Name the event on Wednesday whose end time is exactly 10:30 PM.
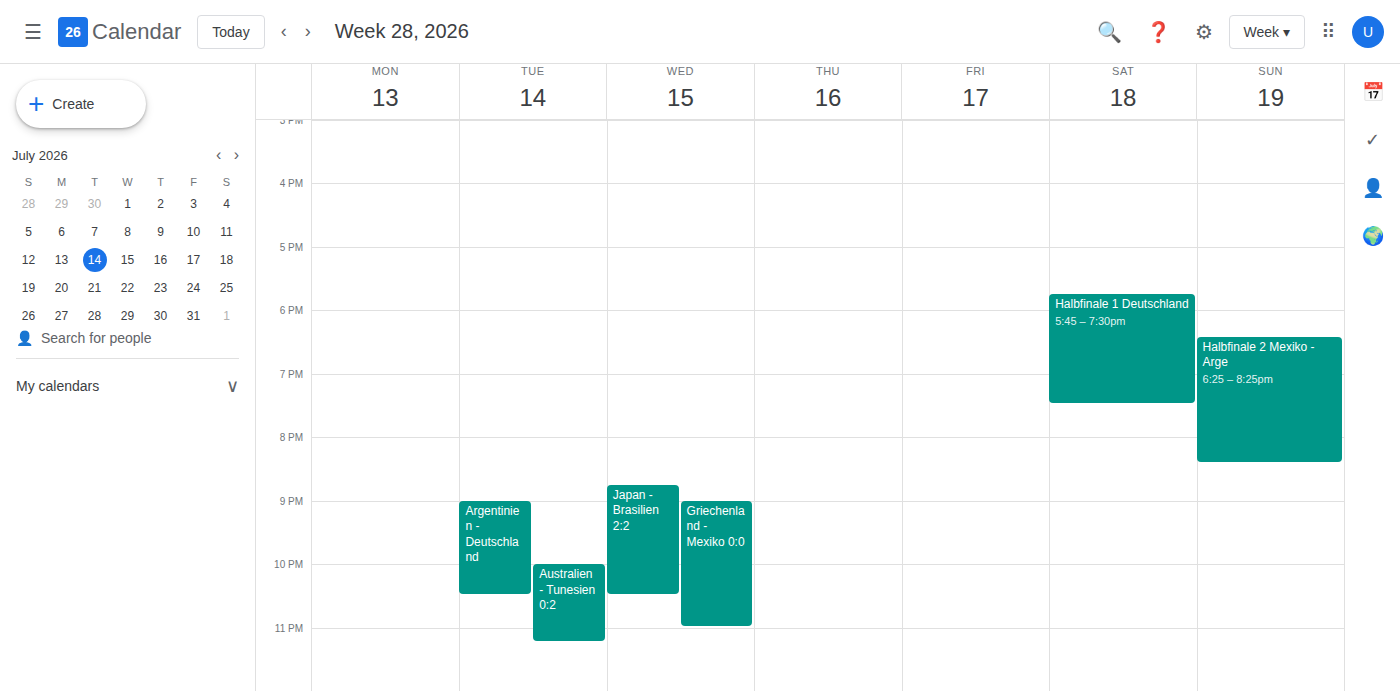
"Japan - Brasilien 2:2"